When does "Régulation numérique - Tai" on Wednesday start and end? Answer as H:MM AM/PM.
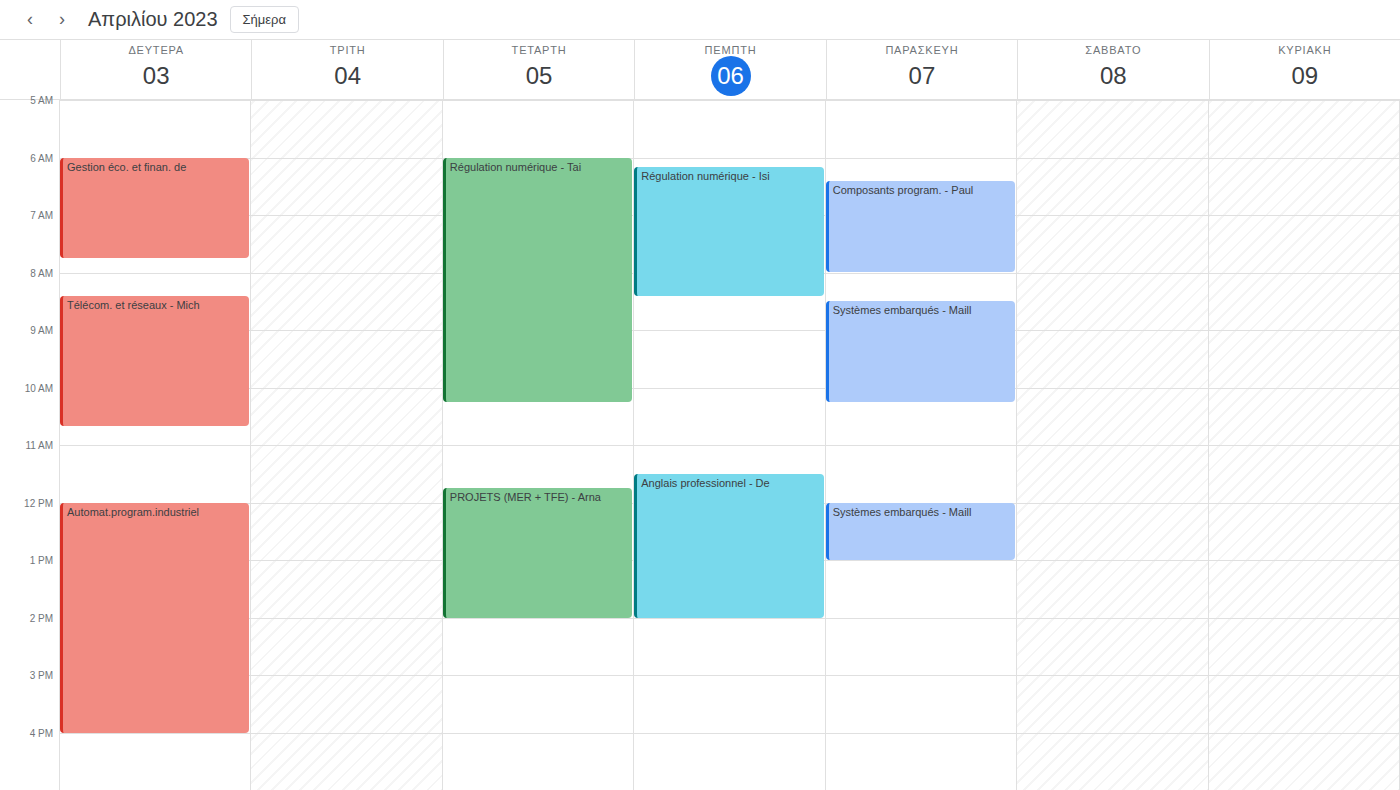
6:00 AM to 10:15 AM